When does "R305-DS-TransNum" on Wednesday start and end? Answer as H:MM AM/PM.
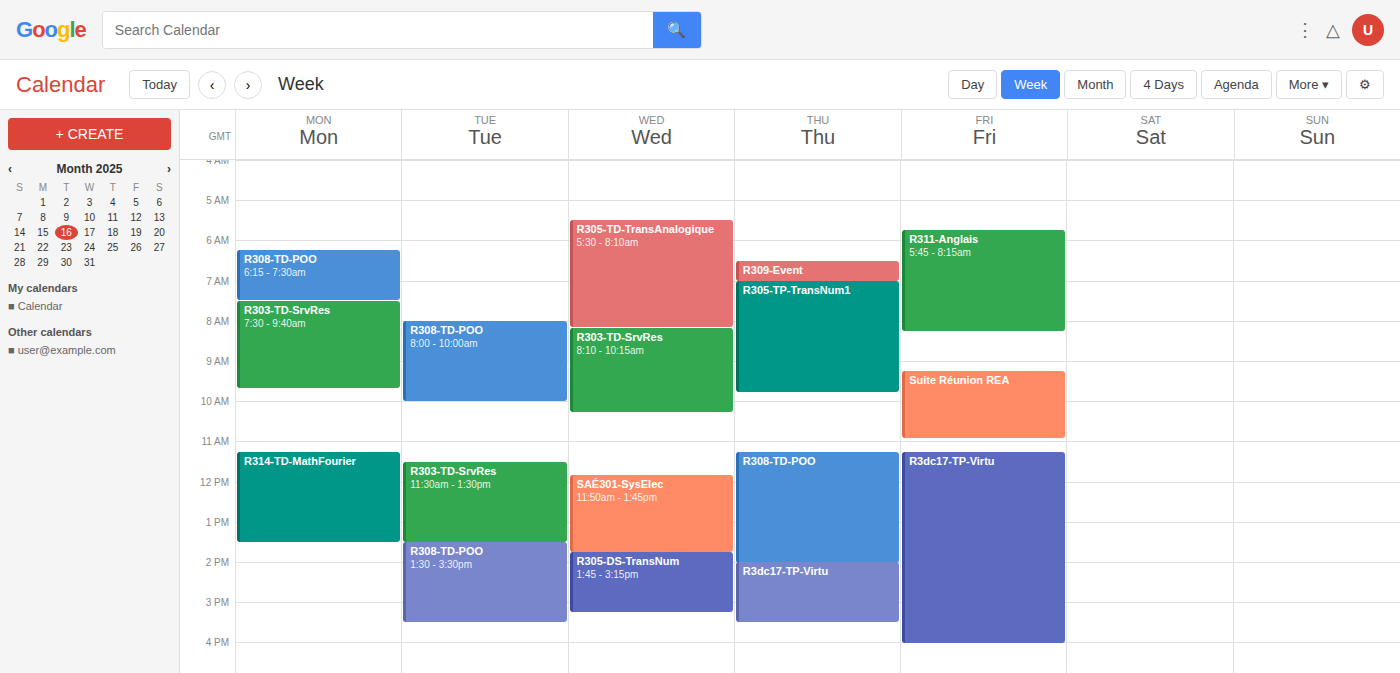
1:45 PM to 3:15 PM